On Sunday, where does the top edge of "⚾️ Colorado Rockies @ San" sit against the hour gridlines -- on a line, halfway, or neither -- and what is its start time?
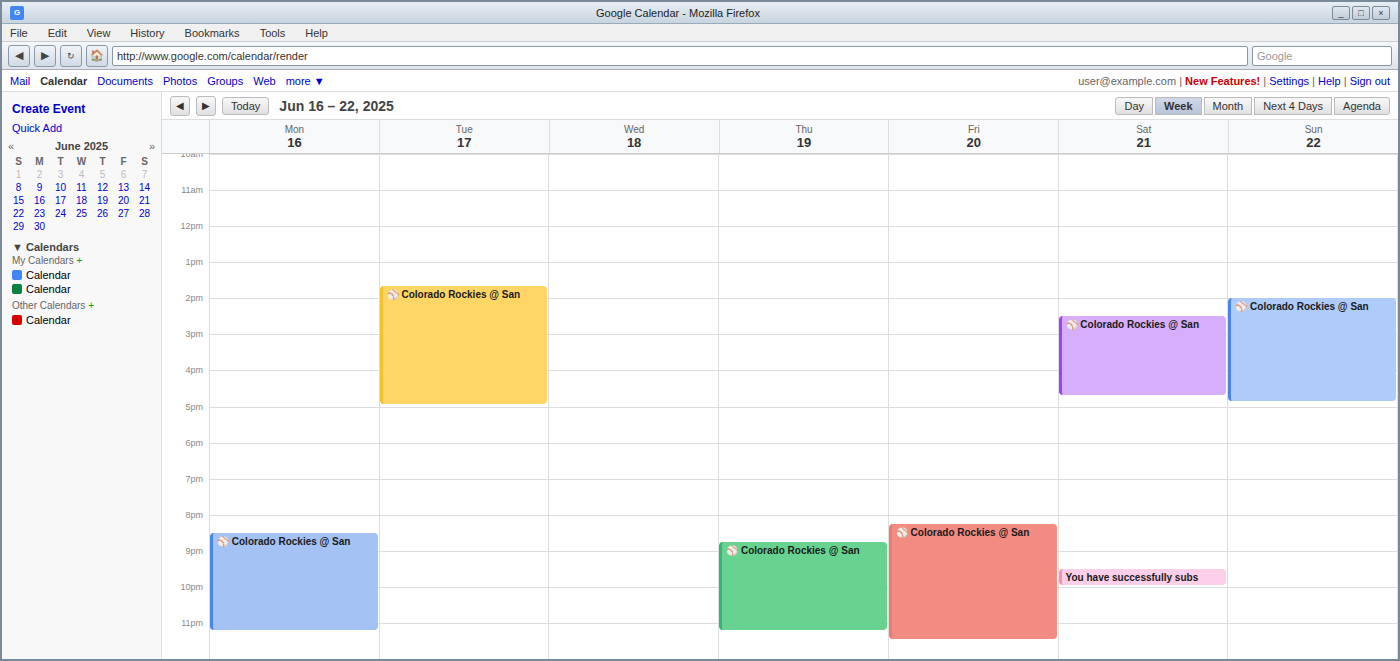
2:00 PM -- exactly on the 2 PM line.